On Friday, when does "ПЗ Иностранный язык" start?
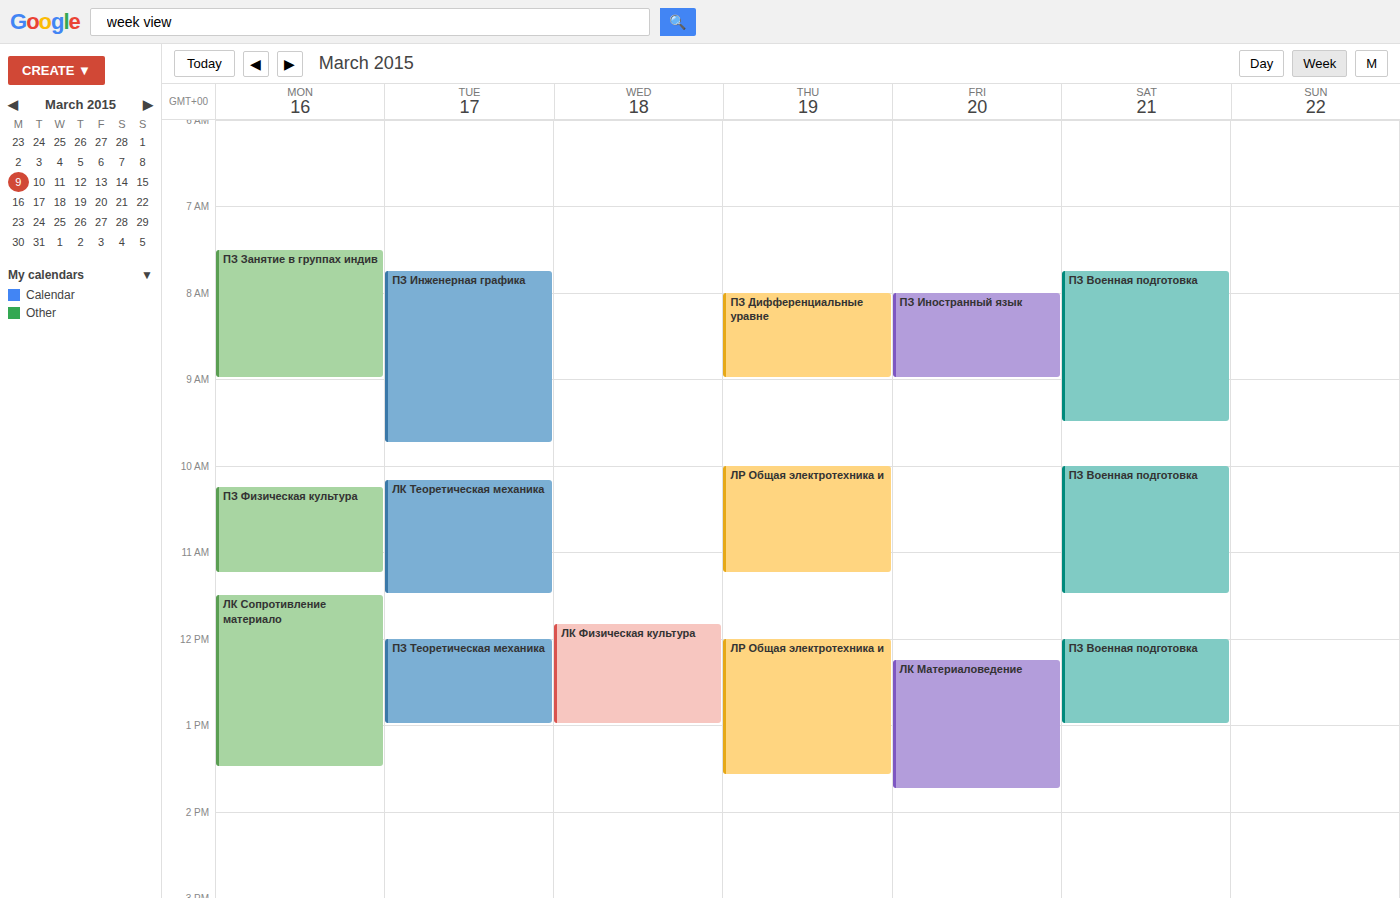
8:00 AM